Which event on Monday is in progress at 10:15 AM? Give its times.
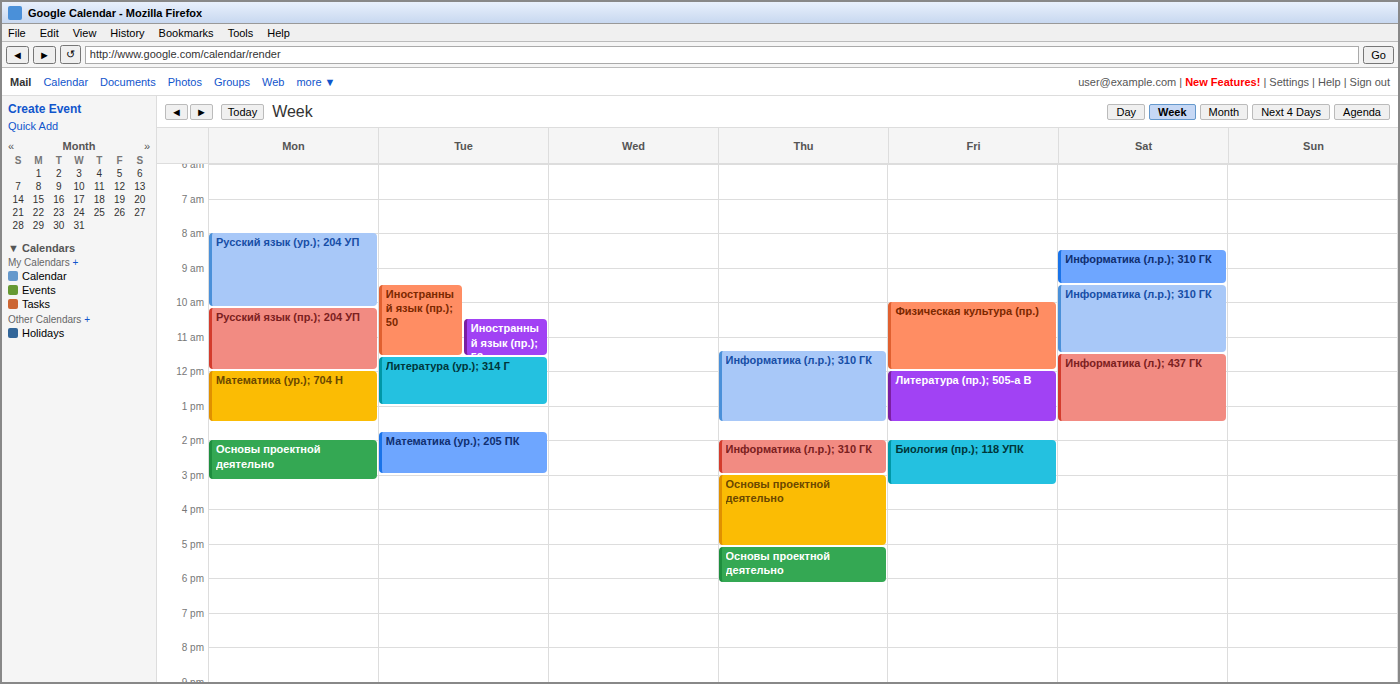
"Русский язык (пр.); 204 УП", 10:10 AM to 12:00 PM